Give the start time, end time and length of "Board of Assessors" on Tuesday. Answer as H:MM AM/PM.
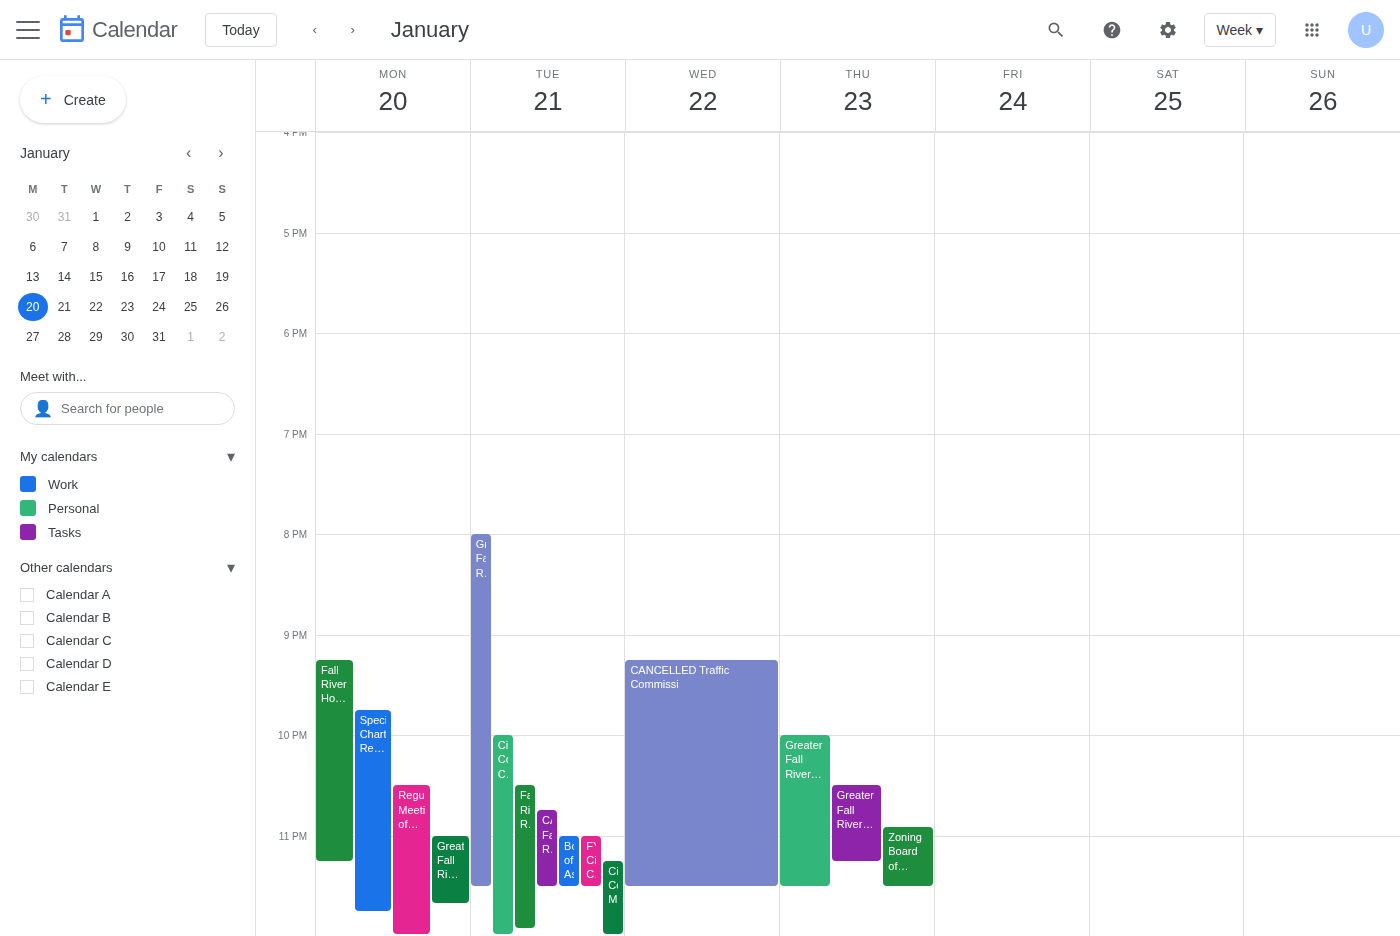
11:00 PM to 11:30 PM, 30 minutes